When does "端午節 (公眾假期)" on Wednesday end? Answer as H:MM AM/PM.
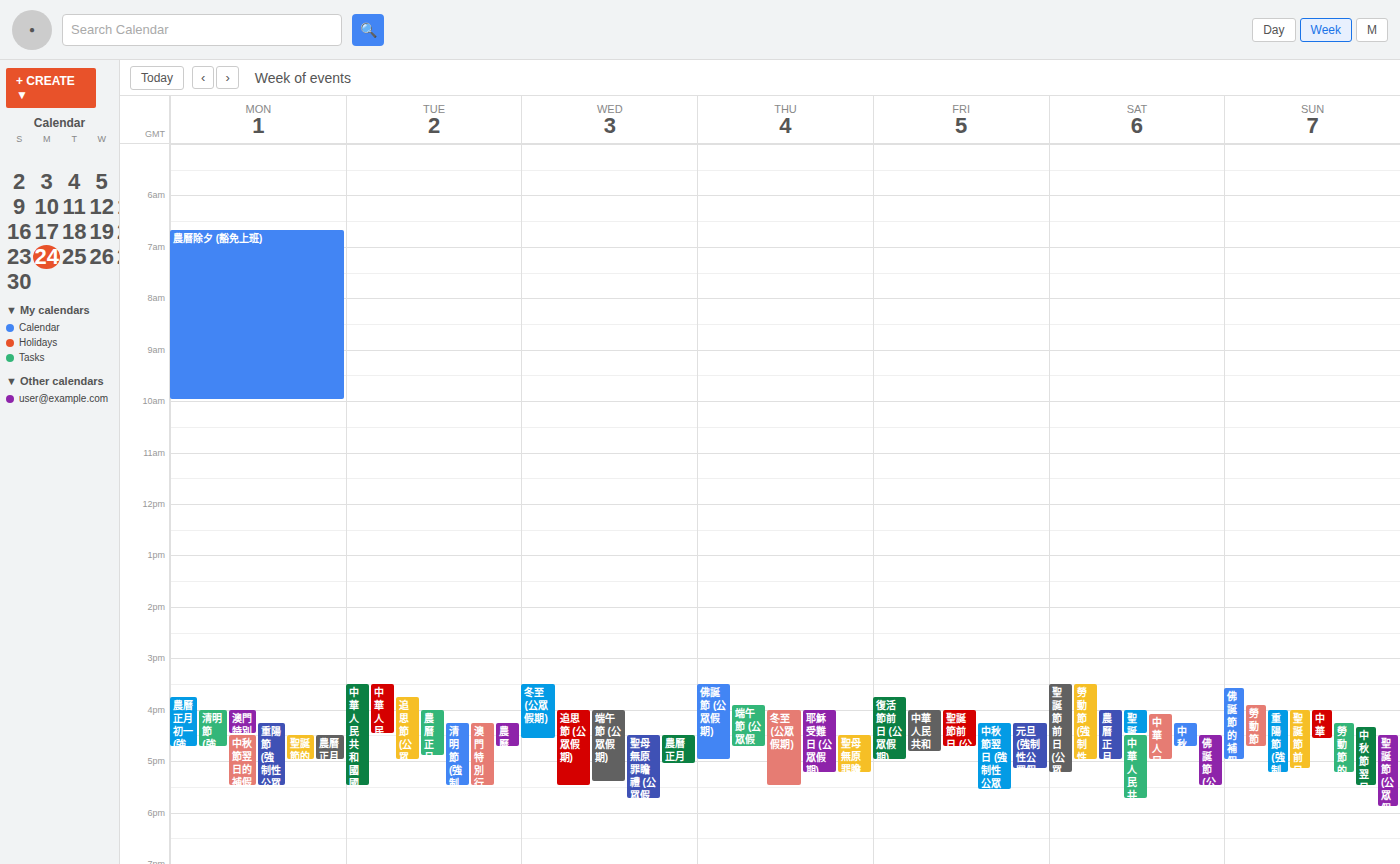
5:25 PM